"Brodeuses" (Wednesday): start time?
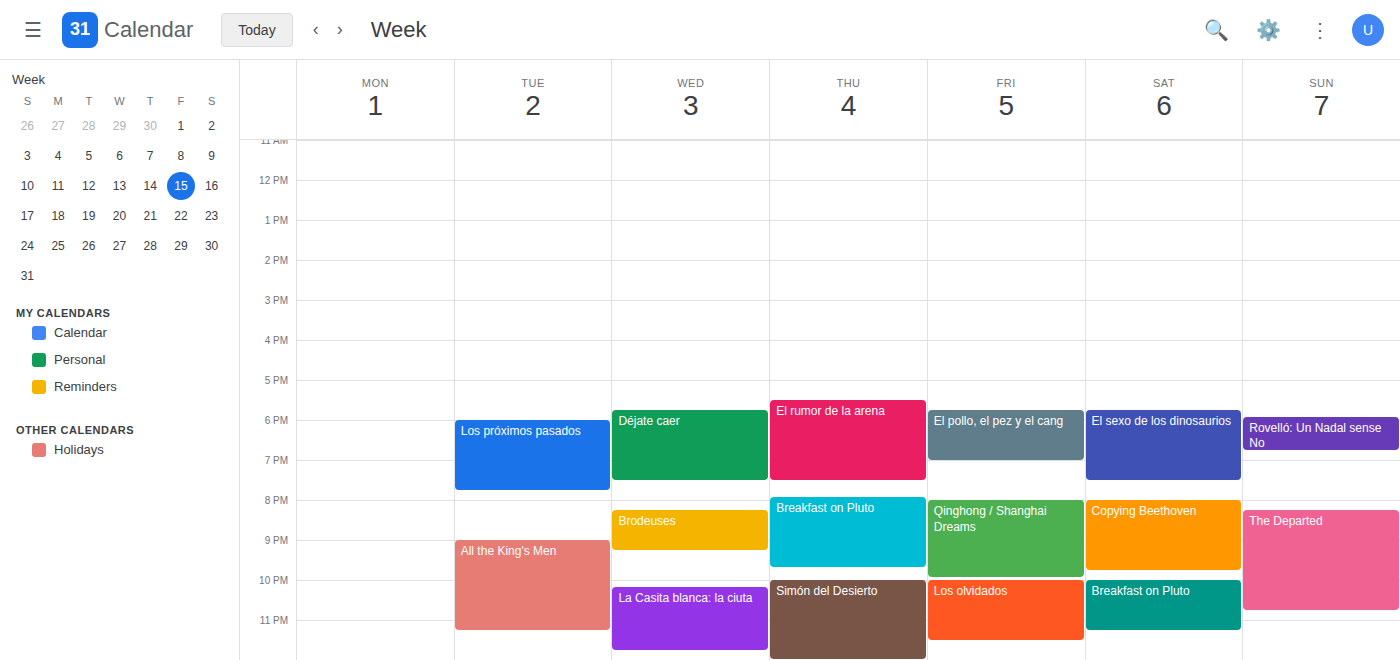
8:15 PM